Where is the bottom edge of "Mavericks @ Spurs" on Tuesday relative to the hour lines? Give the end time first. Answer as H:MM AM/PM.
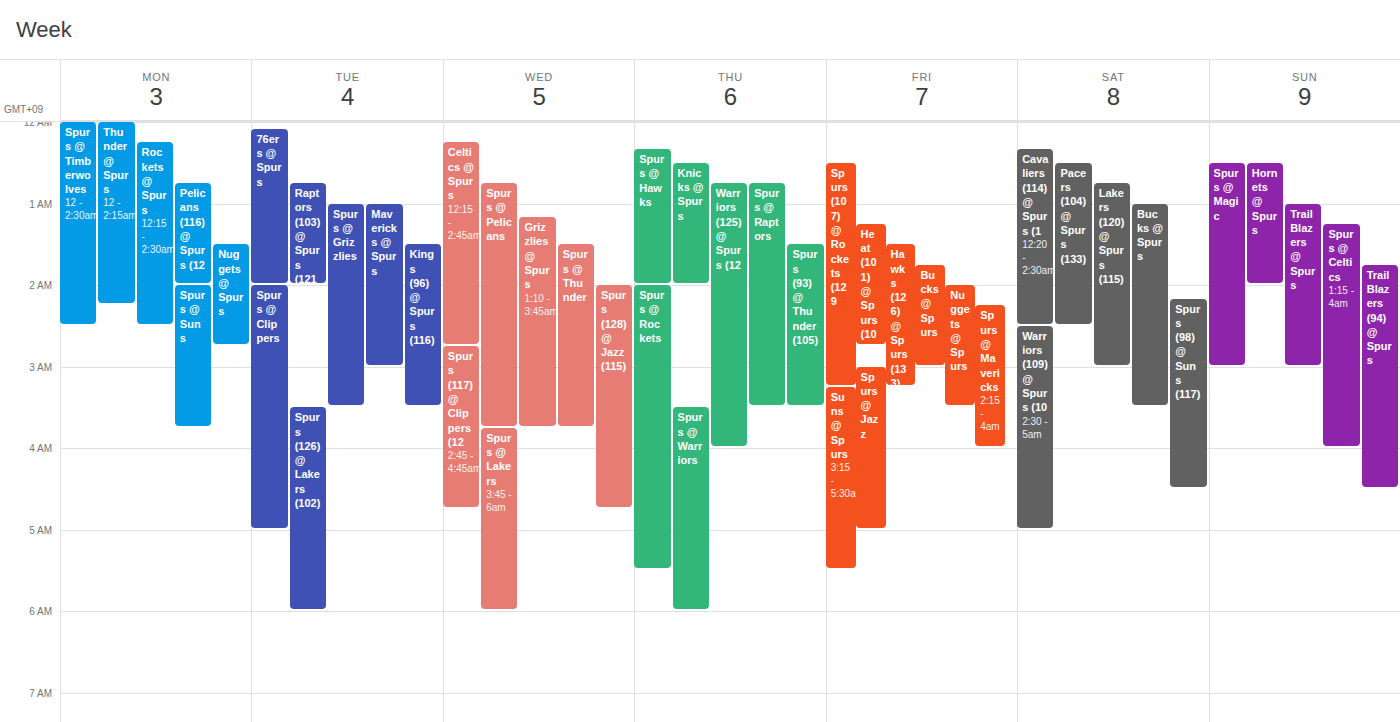
3:00 AM -- exactly on the 3 AM line.